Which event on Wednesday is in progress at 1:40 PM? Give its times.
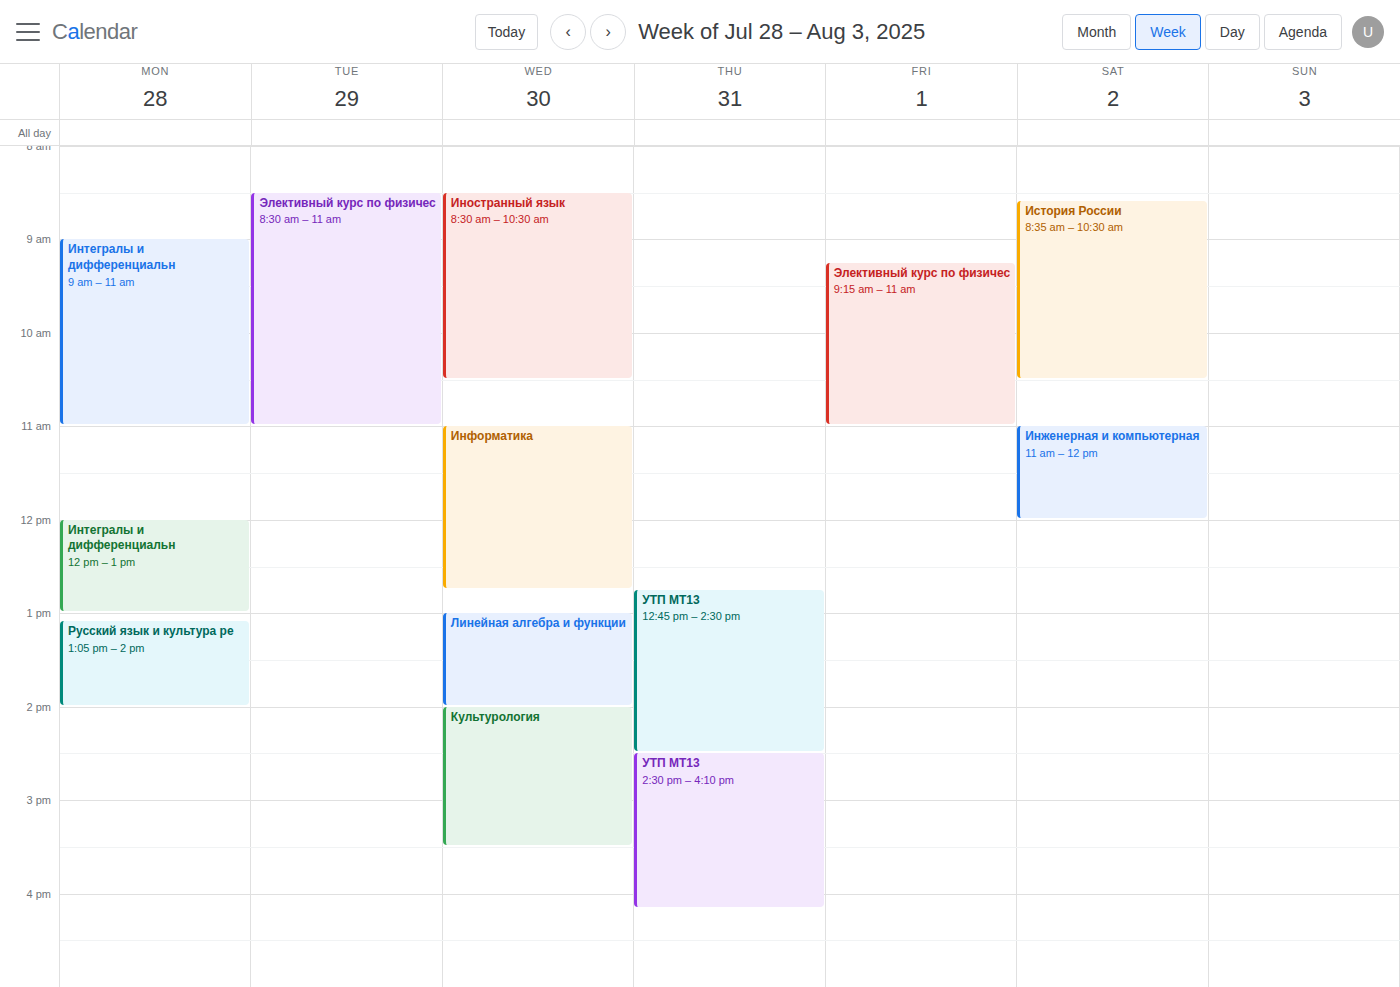
"Линейная алгебра и функции", 1:00 PM to 2:00 PM